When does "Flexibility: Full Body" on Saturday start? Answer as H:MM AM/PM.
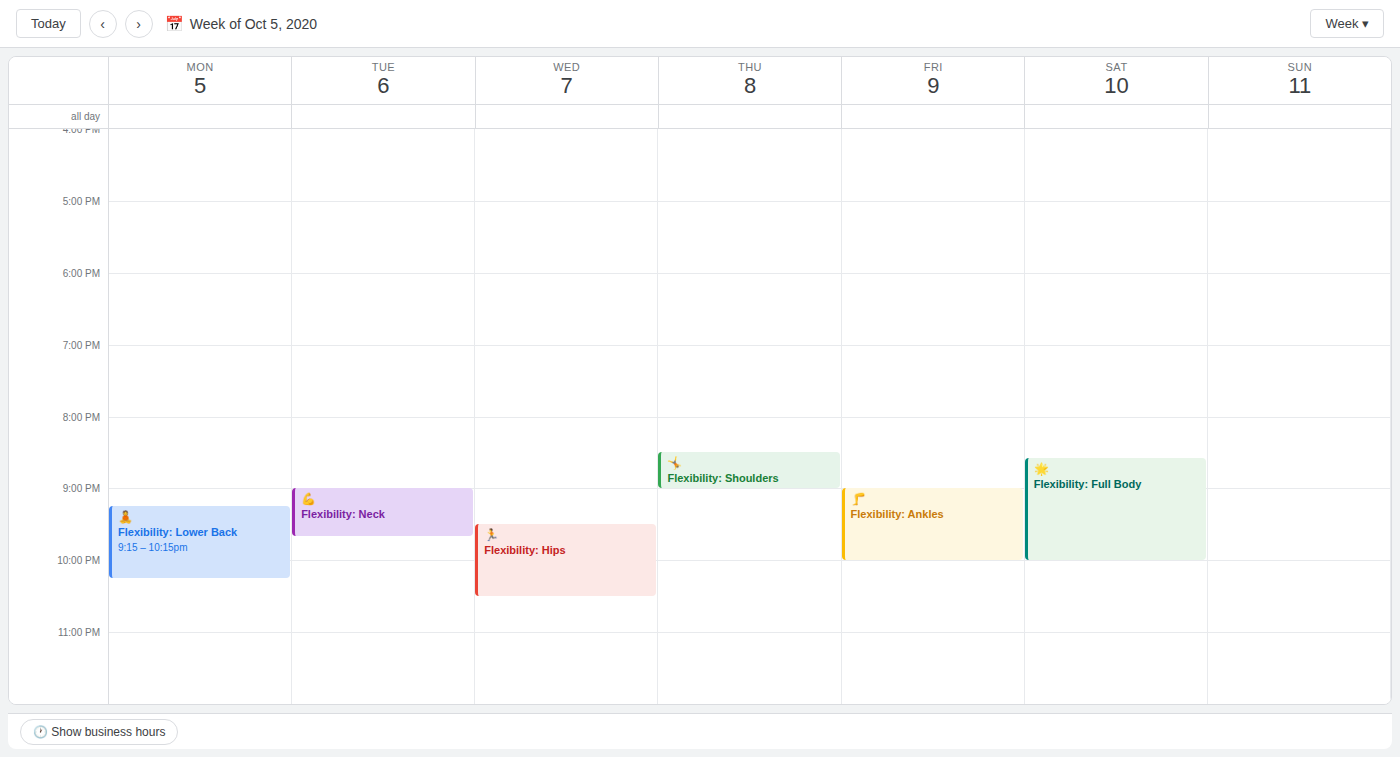
8:35 PM